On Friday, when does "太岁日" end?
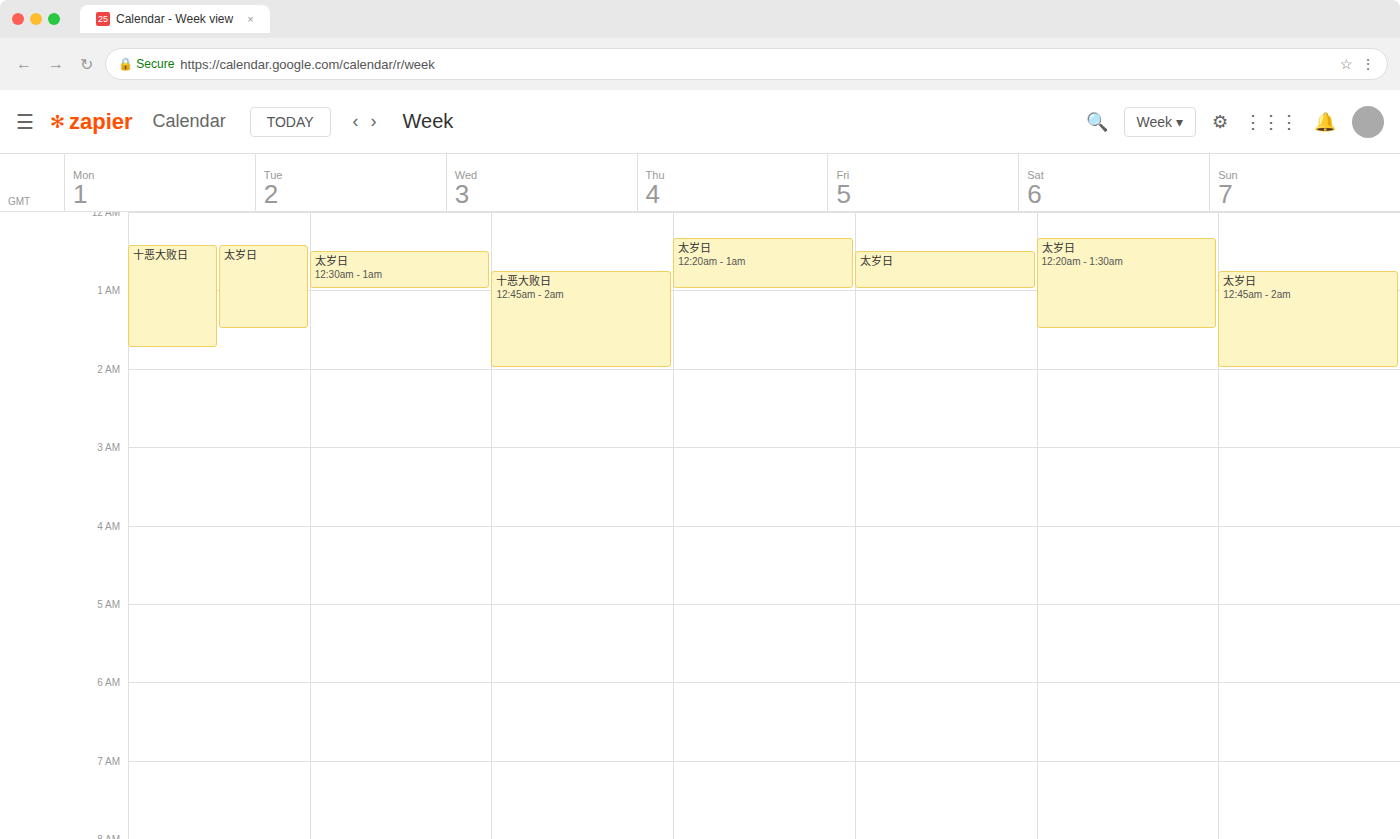
1:00 AM